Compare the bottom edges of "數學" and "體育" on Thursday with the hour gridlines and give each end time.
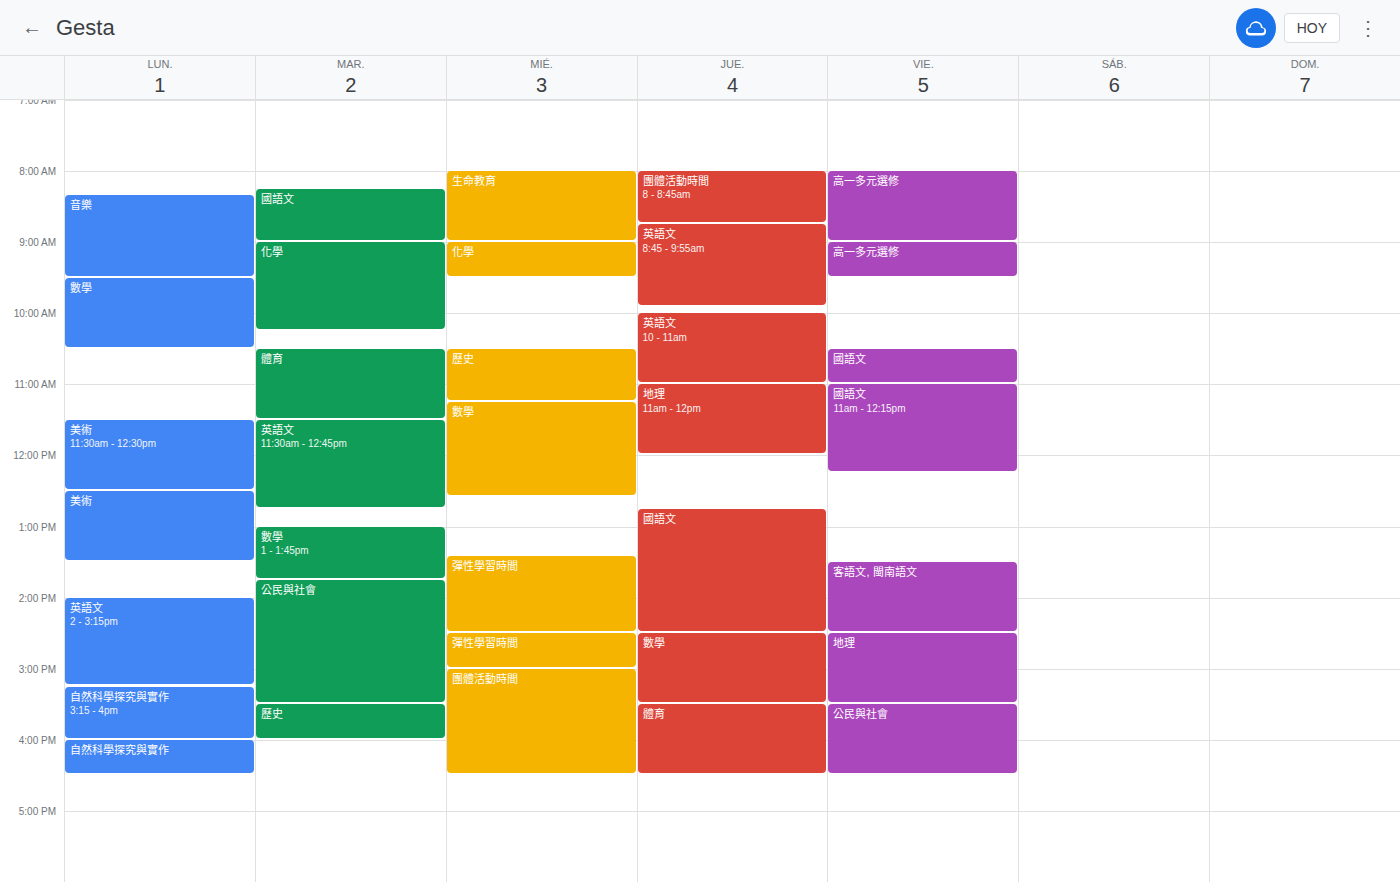
"數學": 15:30, halfway between the 15:00 and 16:00 lines. "體育": 16:30, halfway between the 16:00 and 17:00 lines.